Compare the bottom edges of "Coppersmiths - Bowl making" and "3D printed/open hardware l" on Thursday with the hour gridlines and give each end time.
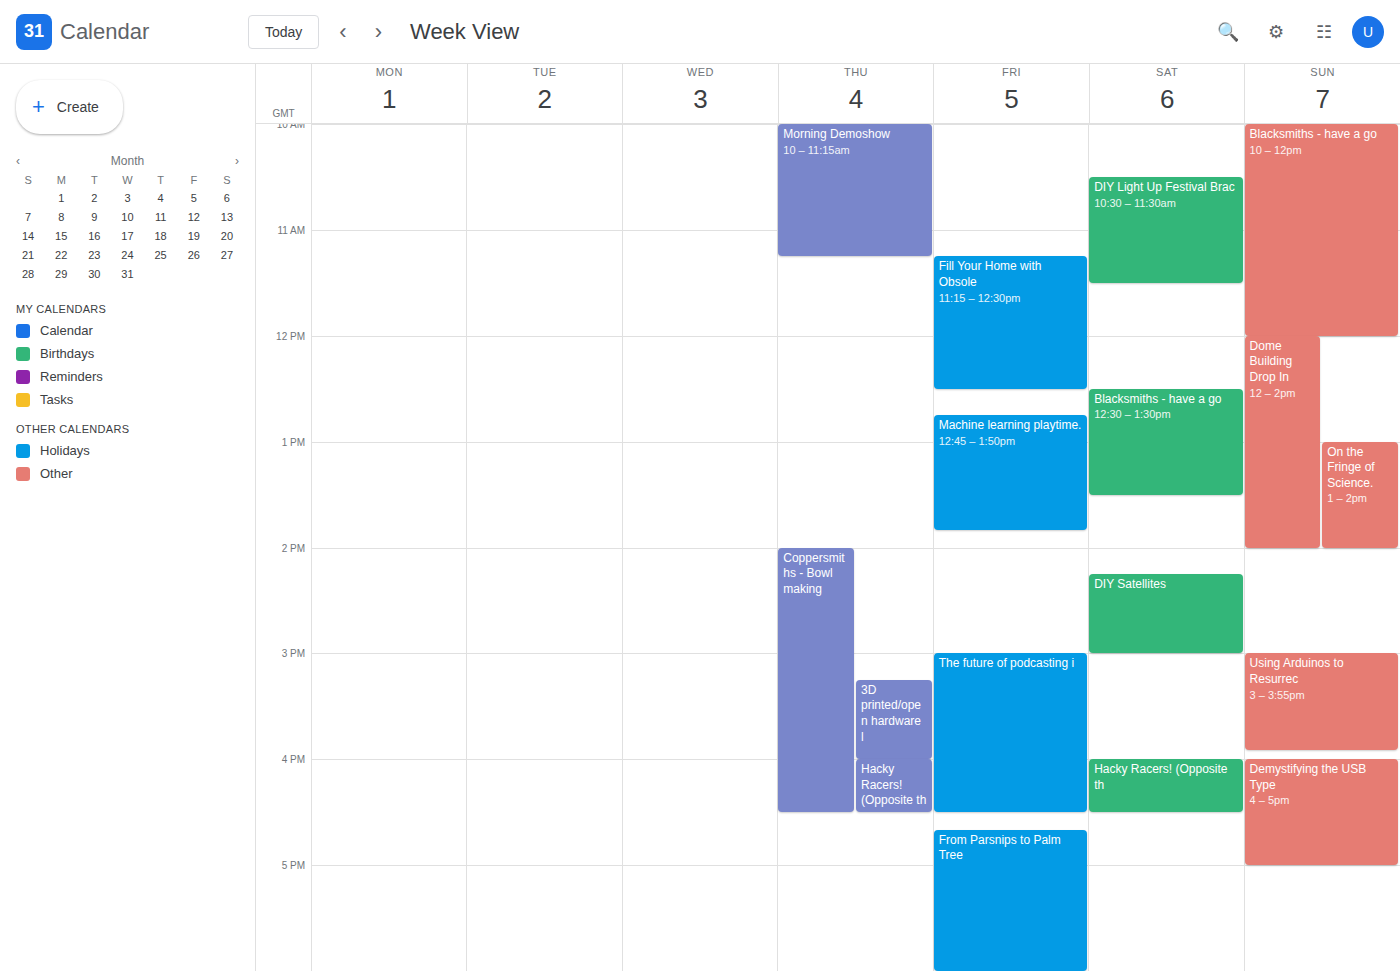
"Coppersmiths - Bowl making": 4:30 PM, halfway between the 4 PM and 5 PM lines. "3D printed/open hardware l": 4:00 PM, exactly on the 4 PM line.